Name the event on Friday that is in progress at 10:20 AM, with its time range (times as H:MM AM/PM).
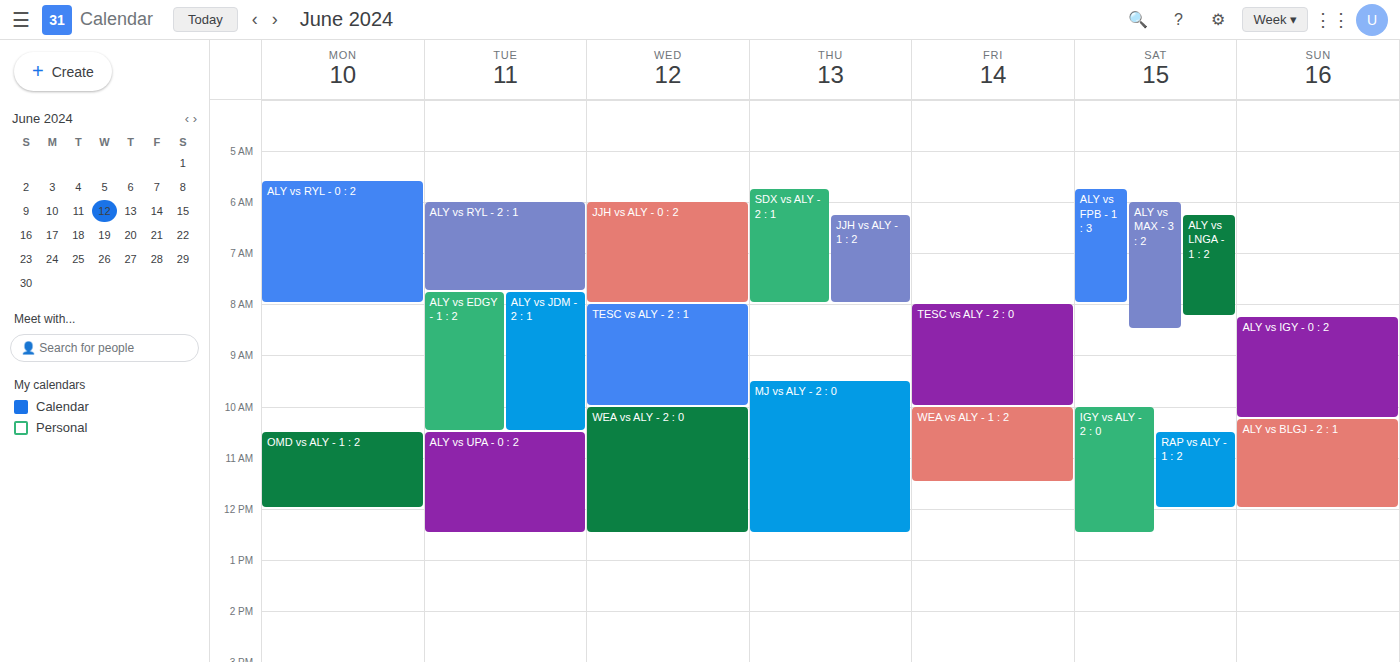
"WEA vs ALY - 1 : 2", 10:00 AM to 11:30 AM